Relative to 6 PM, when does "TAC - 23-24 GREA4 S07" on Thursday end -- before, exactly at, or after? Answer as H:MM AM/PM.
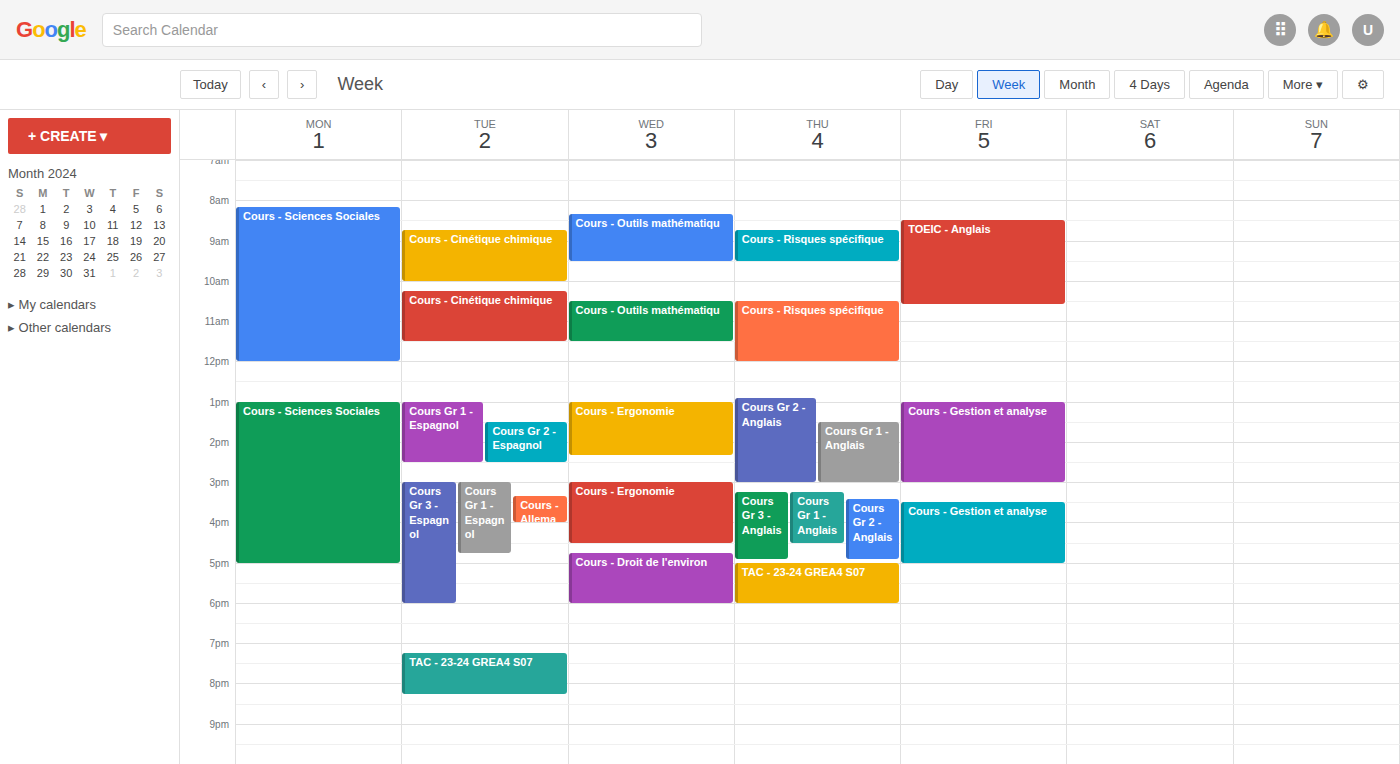
6:00 PM -- exactly at 6 PM, on the 6 PM line.